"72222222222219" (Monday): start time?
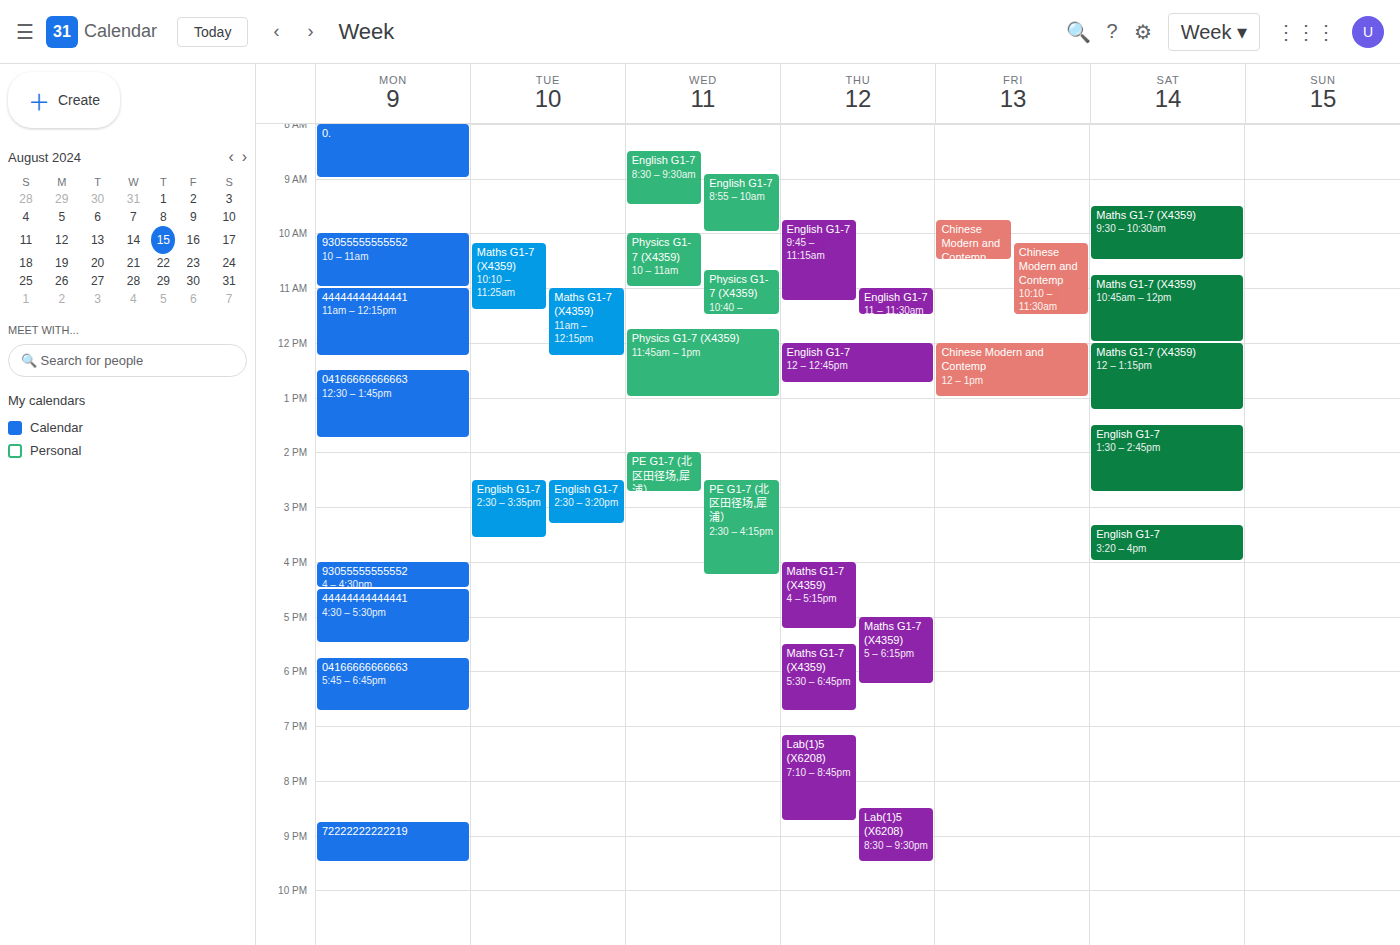
8:45 PM